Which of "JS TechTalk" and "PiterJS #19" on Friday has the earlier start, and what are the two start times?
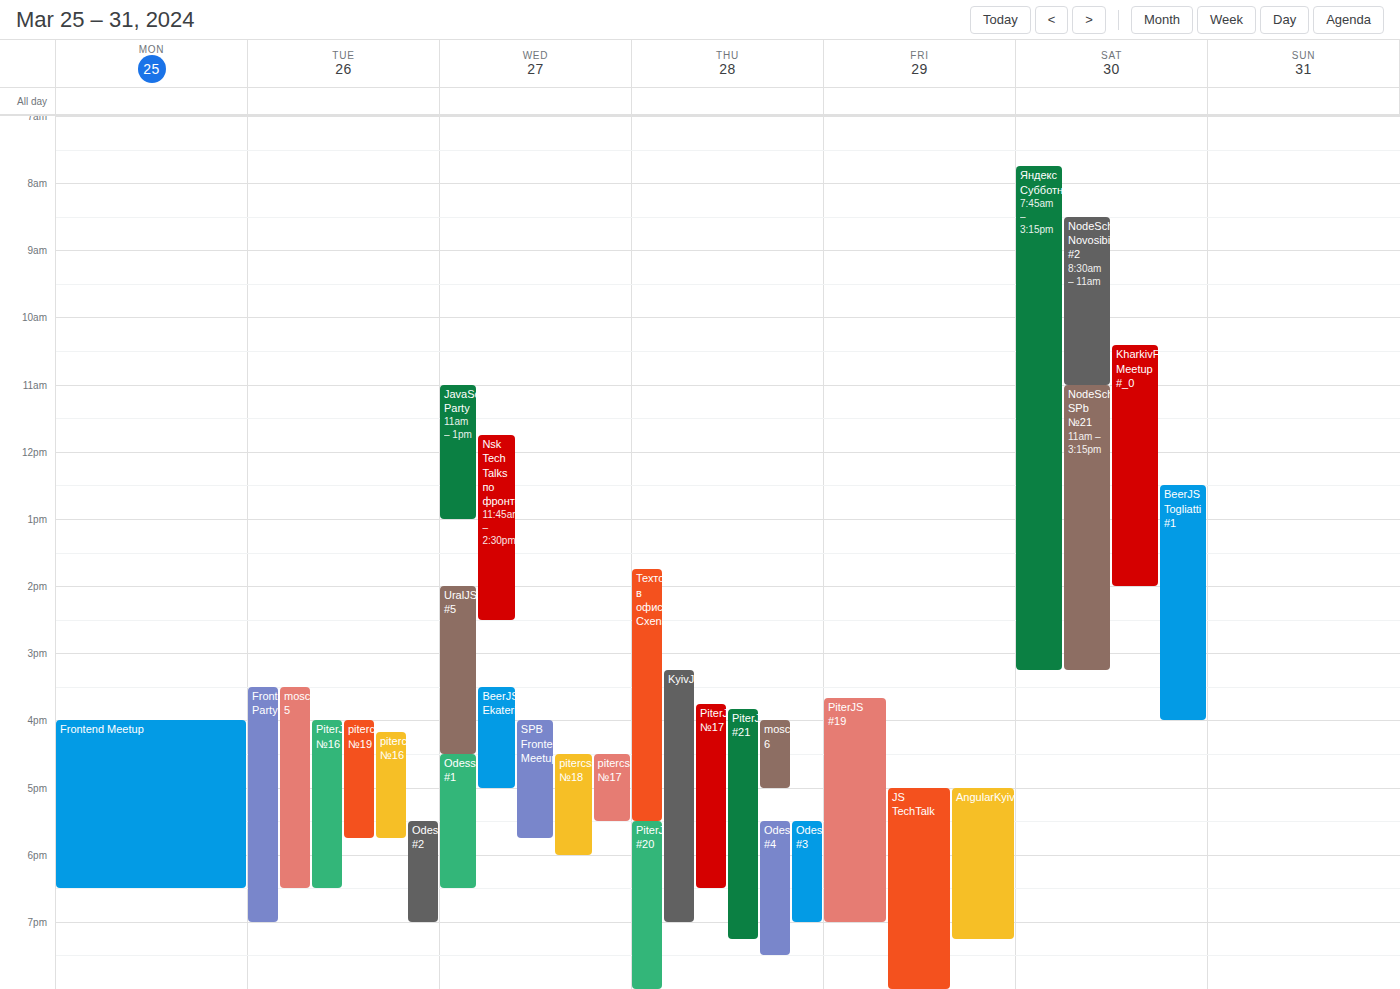
"PiterJS #19" 15:40; "JS TechTalk" 17:00.